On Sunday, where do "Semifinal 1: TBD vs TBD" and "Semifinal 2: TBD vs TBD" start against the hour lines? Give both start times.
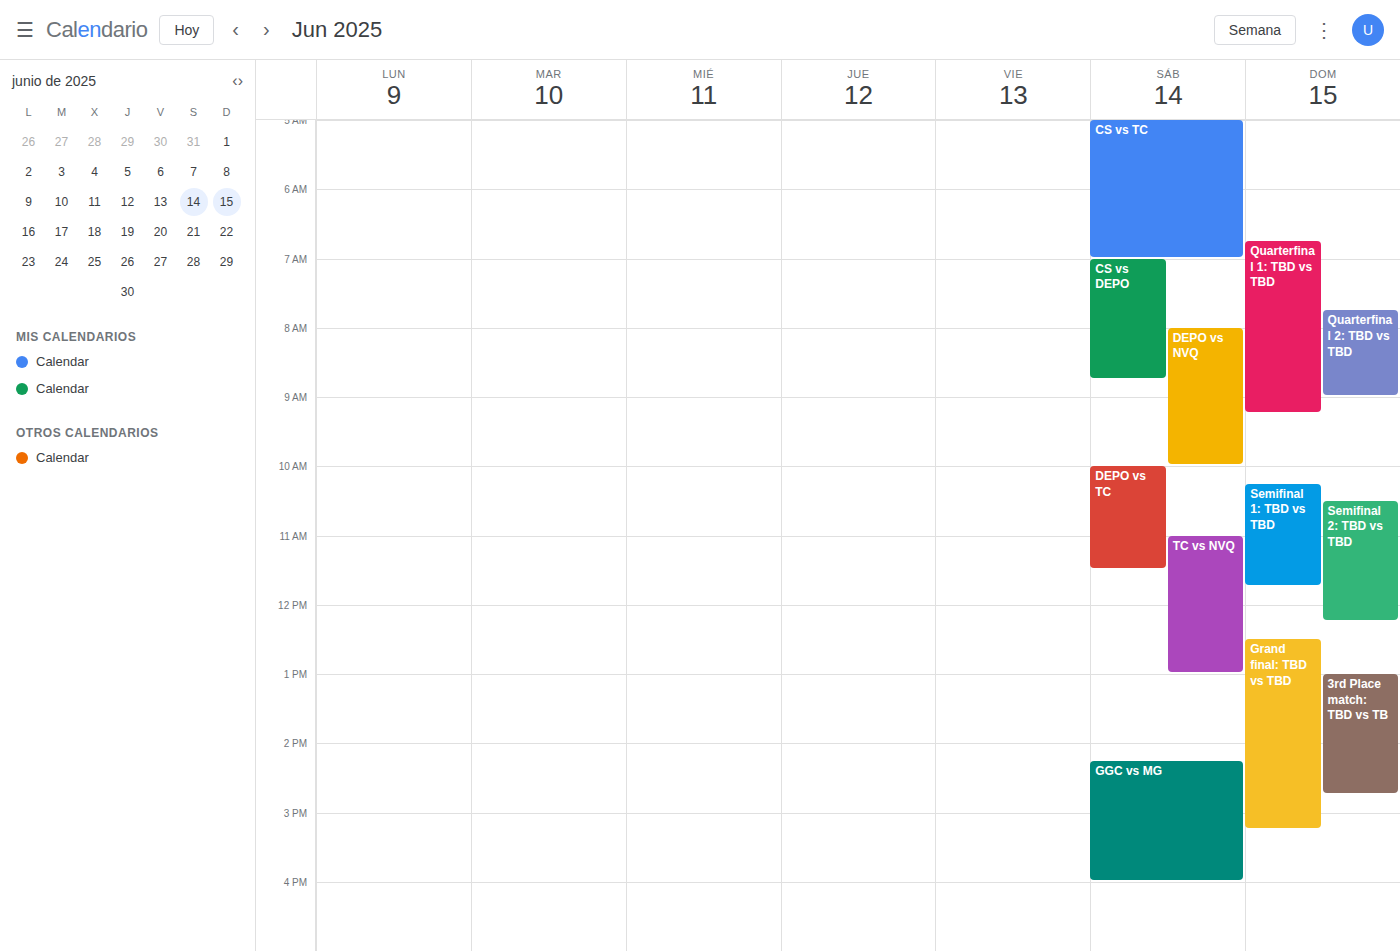
"Semifinal 1: TBD vs TBD": 10:15, neither: a quarter of the way from the 10:00 line to the 11:00 line. "Semifinal 2: TBD vs TBD": 10:30, halfway between the 10:00 and 11:00 lines.